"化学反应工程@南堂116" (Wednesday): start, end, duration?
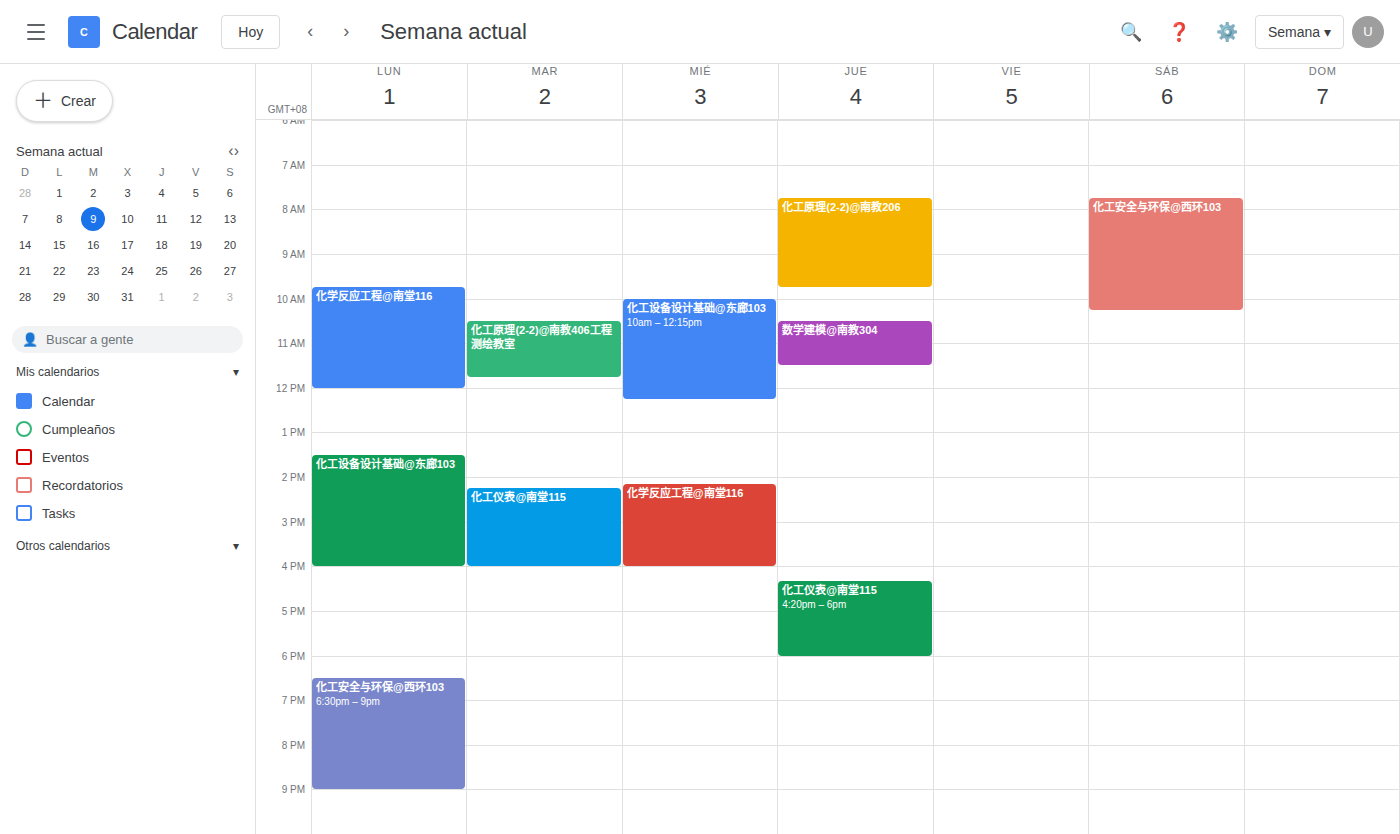
2:10 PM to 4:00 PM, 1 hour 50 minutes